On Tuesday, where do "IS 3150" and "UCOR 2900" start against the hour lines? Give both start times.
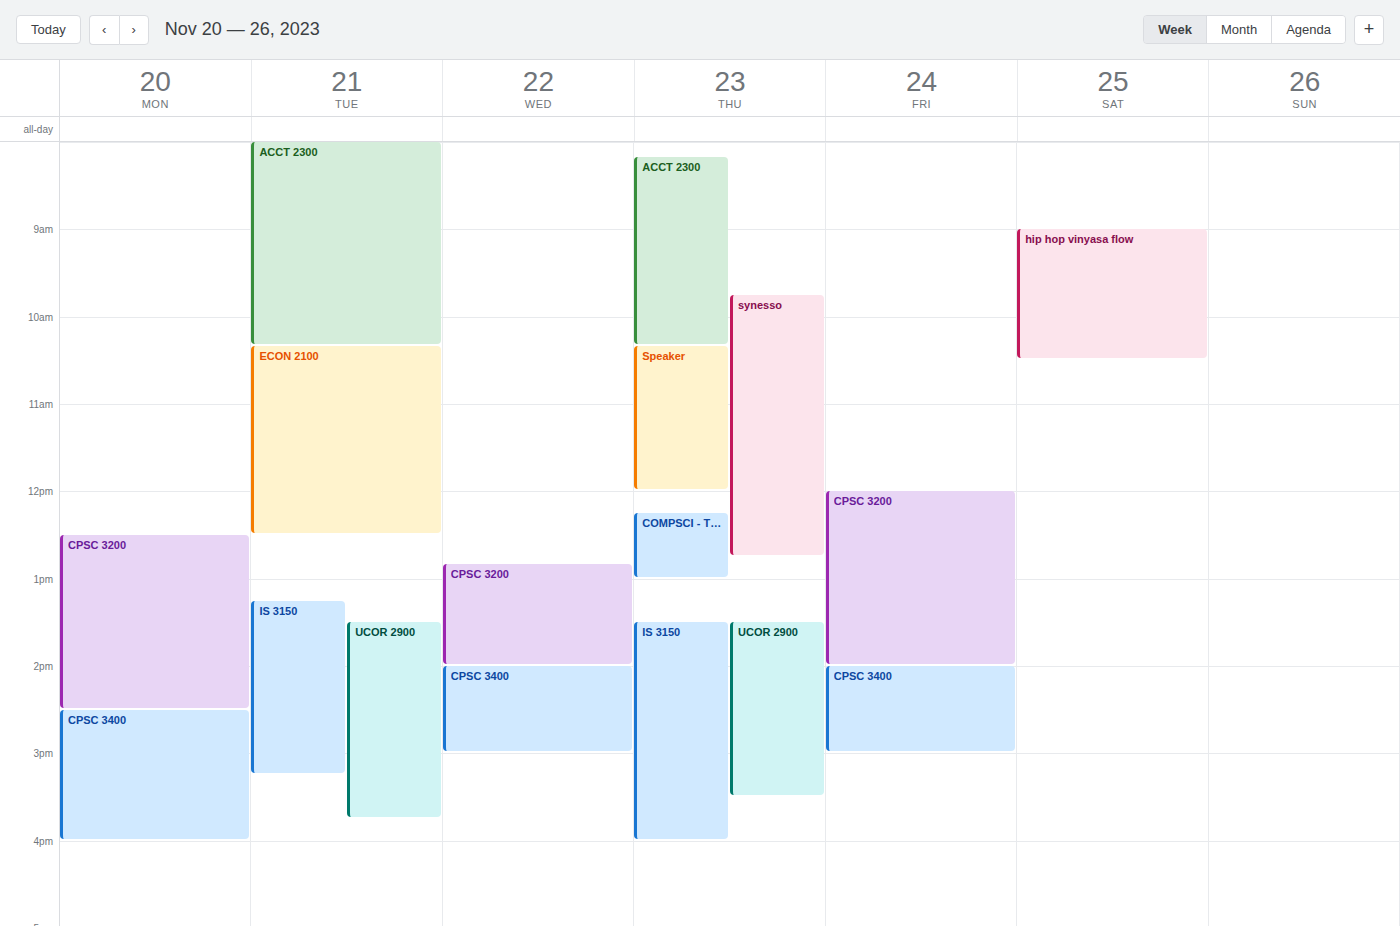
"IS 3150": 13:15, neither: a quarter of the way from the 13:00 line to the 14:00 line. "UCOR 2900": 13:30, halfway between the 13:00 and 14:00 lines.